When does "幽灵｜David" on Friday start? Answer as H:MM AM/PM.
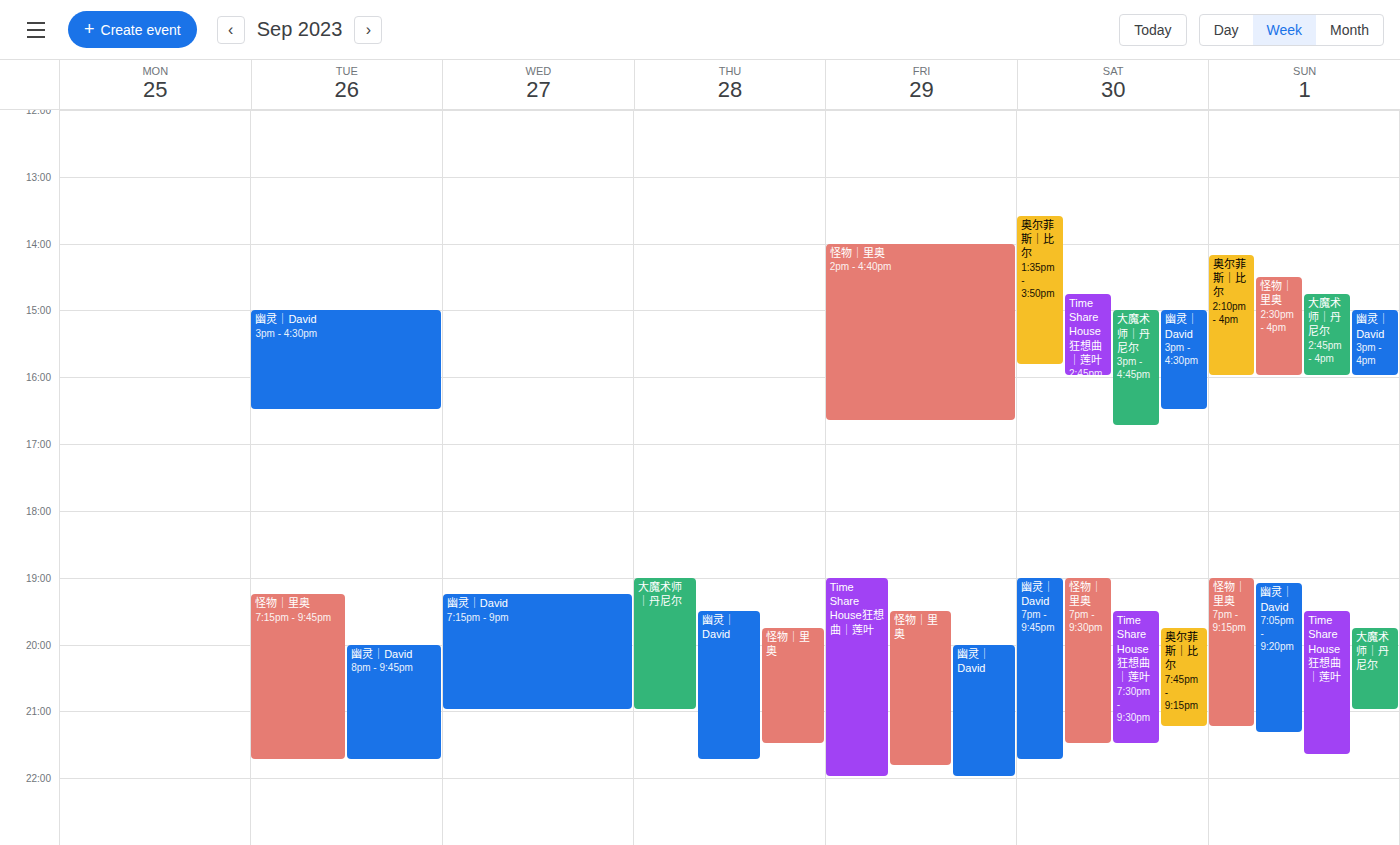
8:00 PM